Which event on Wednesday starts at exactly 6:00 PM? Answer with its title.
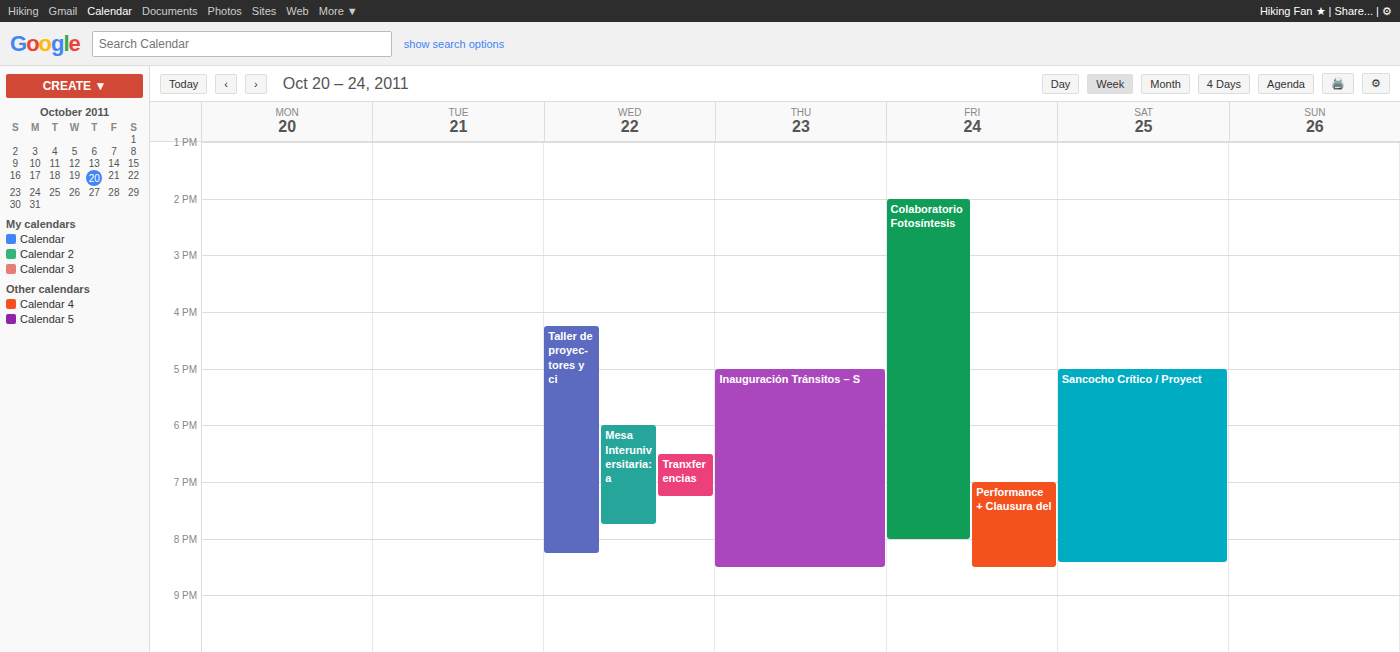
"Mesa Interuniversitaria: a"